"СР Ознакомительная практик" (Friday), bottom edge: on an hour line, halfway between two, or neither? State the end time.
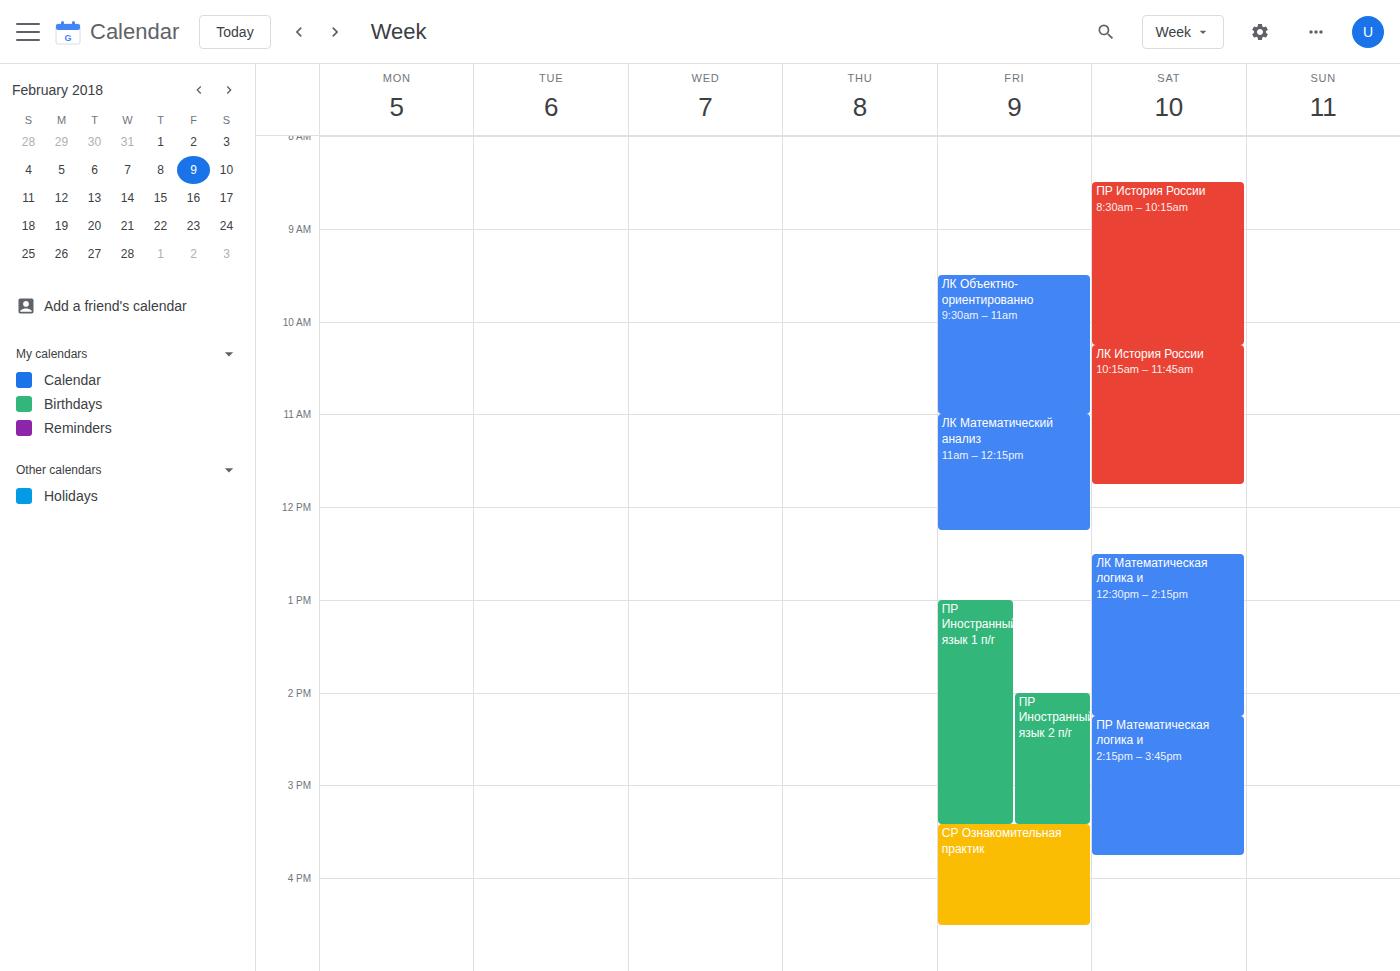
16:30 -- halfway between the 16:00 and 17:00 lines.